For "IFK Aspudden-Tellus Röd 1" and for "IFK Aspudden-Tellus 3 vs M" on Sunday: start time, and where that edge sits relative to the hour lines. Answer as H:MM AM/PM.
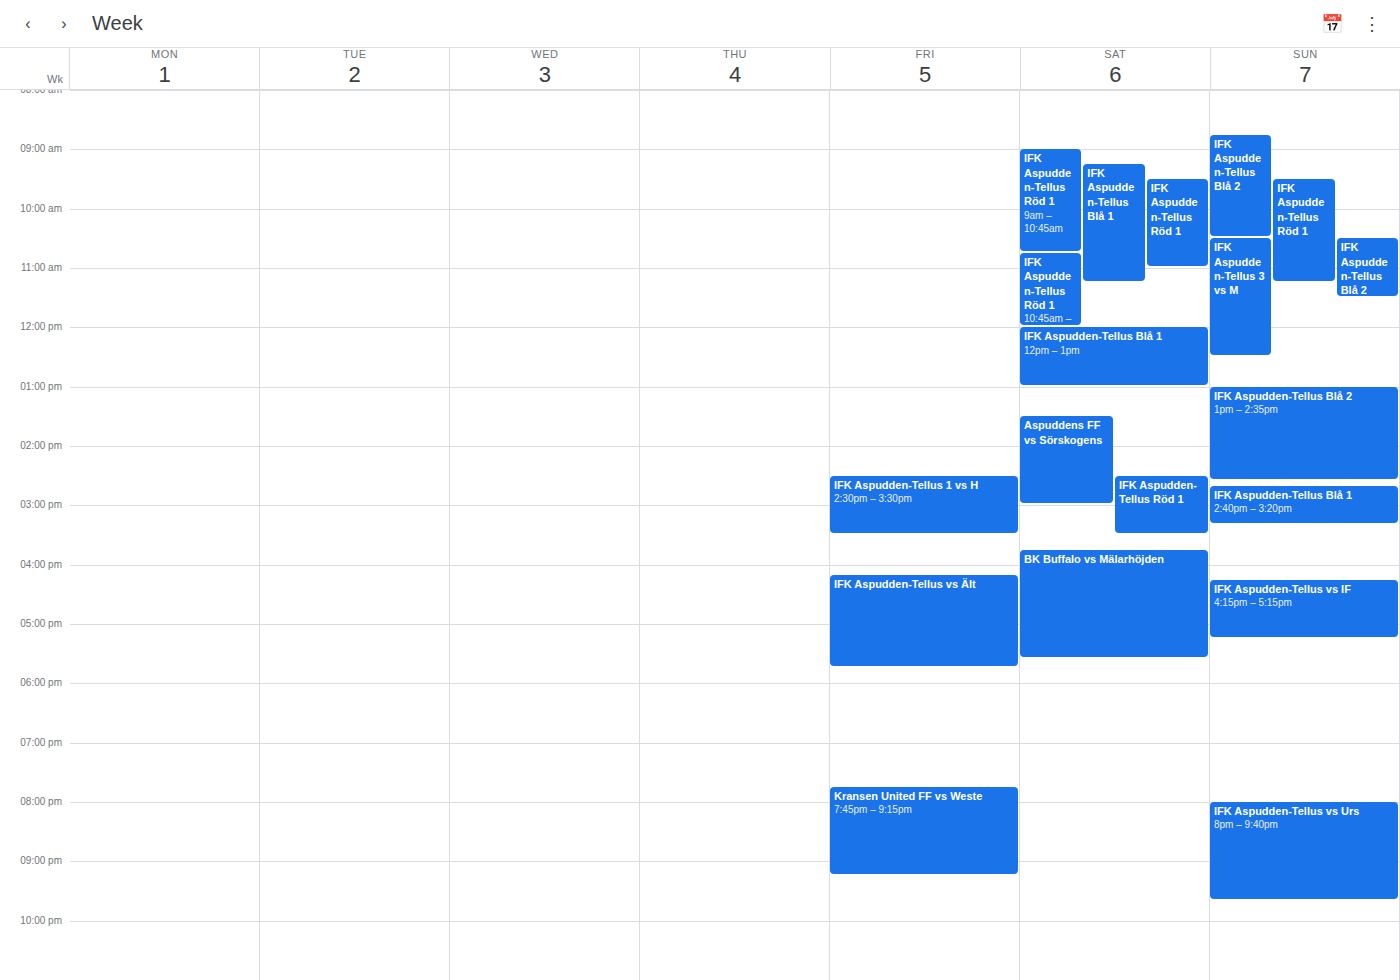
"IFK Aspudden-Tellus Röd 1": 9:30 AM, halfway between the 9 AM and 10 AM lines. "IFK Aspudden-Tellus 3 vs M": 10:30 AM, halfway between the 10 AM and 11 AM lines.